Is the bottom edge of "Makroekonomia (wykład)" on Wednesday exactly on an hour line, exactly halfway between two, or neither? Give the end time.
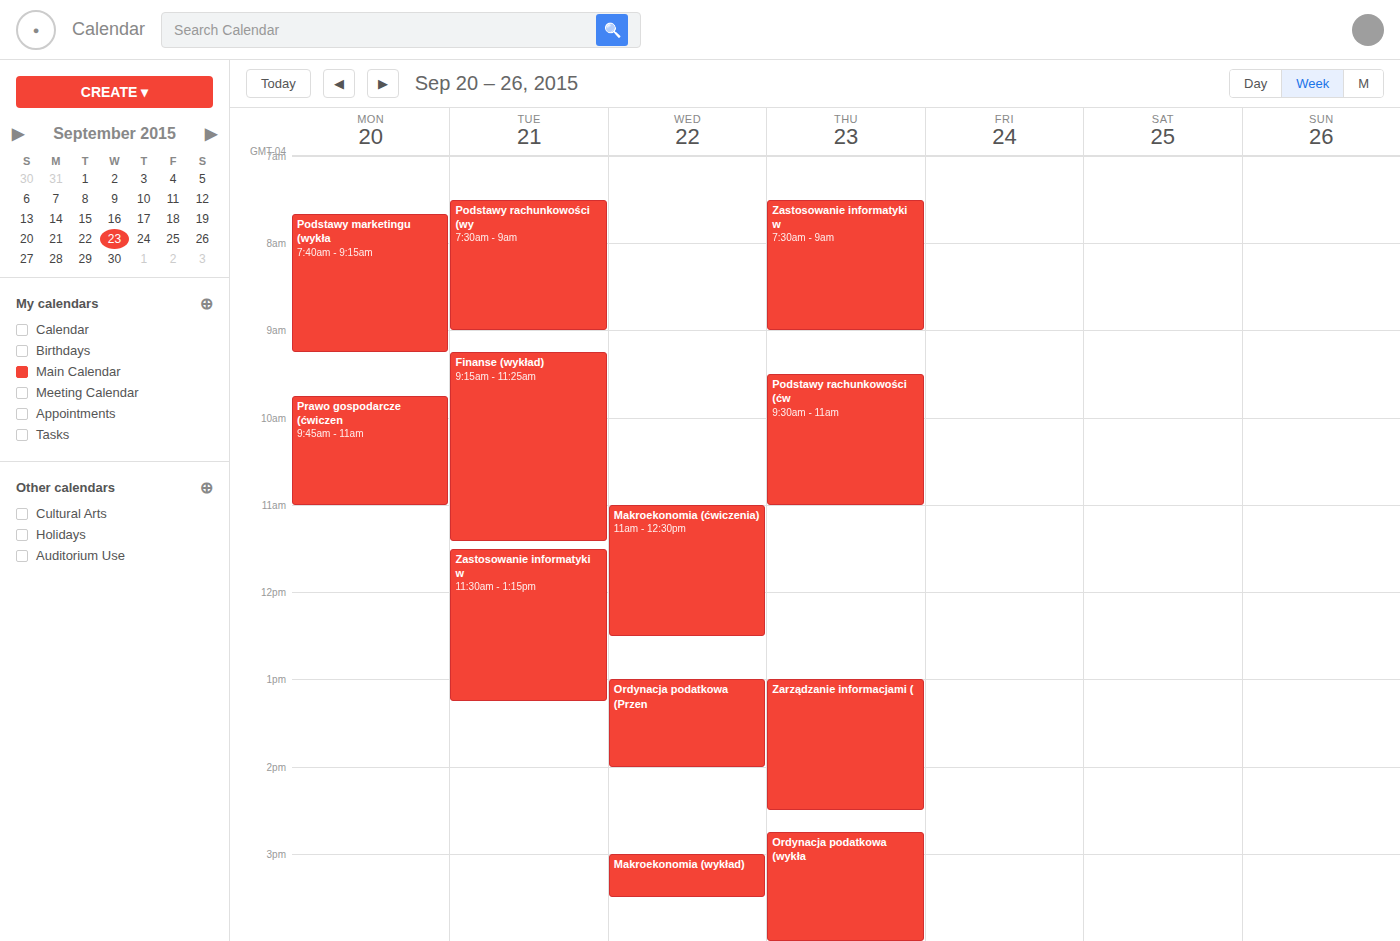
3:30 PM -- halfway between the 3 PM and 4 PM lines.